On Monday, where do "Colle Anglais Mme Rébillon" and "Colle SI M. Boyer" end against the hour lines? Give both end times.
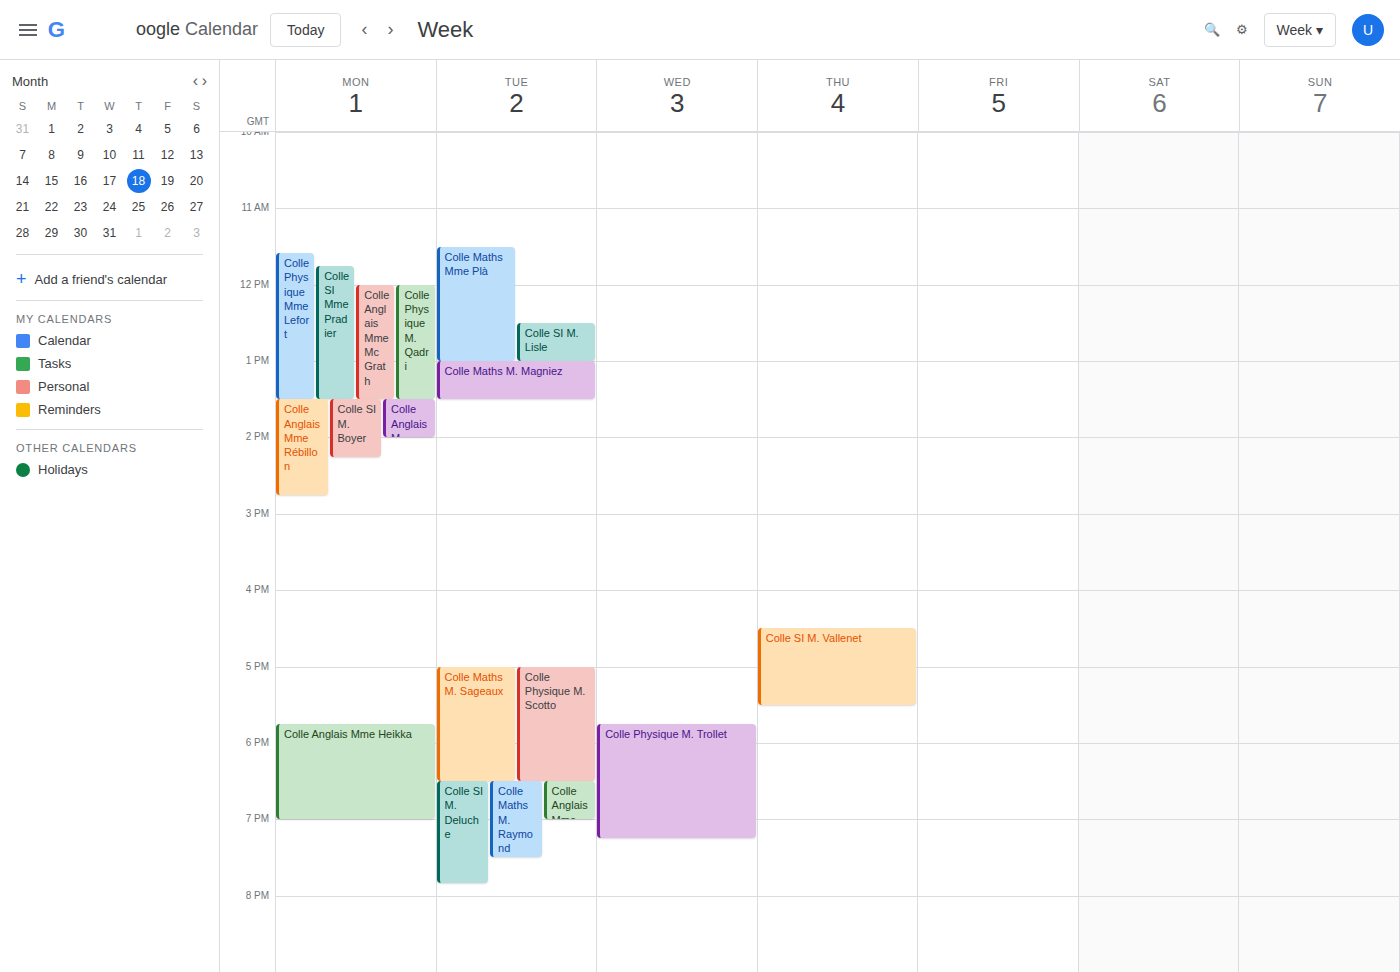
"Colle Anglais Mme Rébillon": 2:45 PM, neither: three quarters of the way from the 2 PM line to the 3 PM line. "Colle SI M. Boyer": 2:15 PM, neither: a quarter of the way from the 2 PM line to the 3 PM line.